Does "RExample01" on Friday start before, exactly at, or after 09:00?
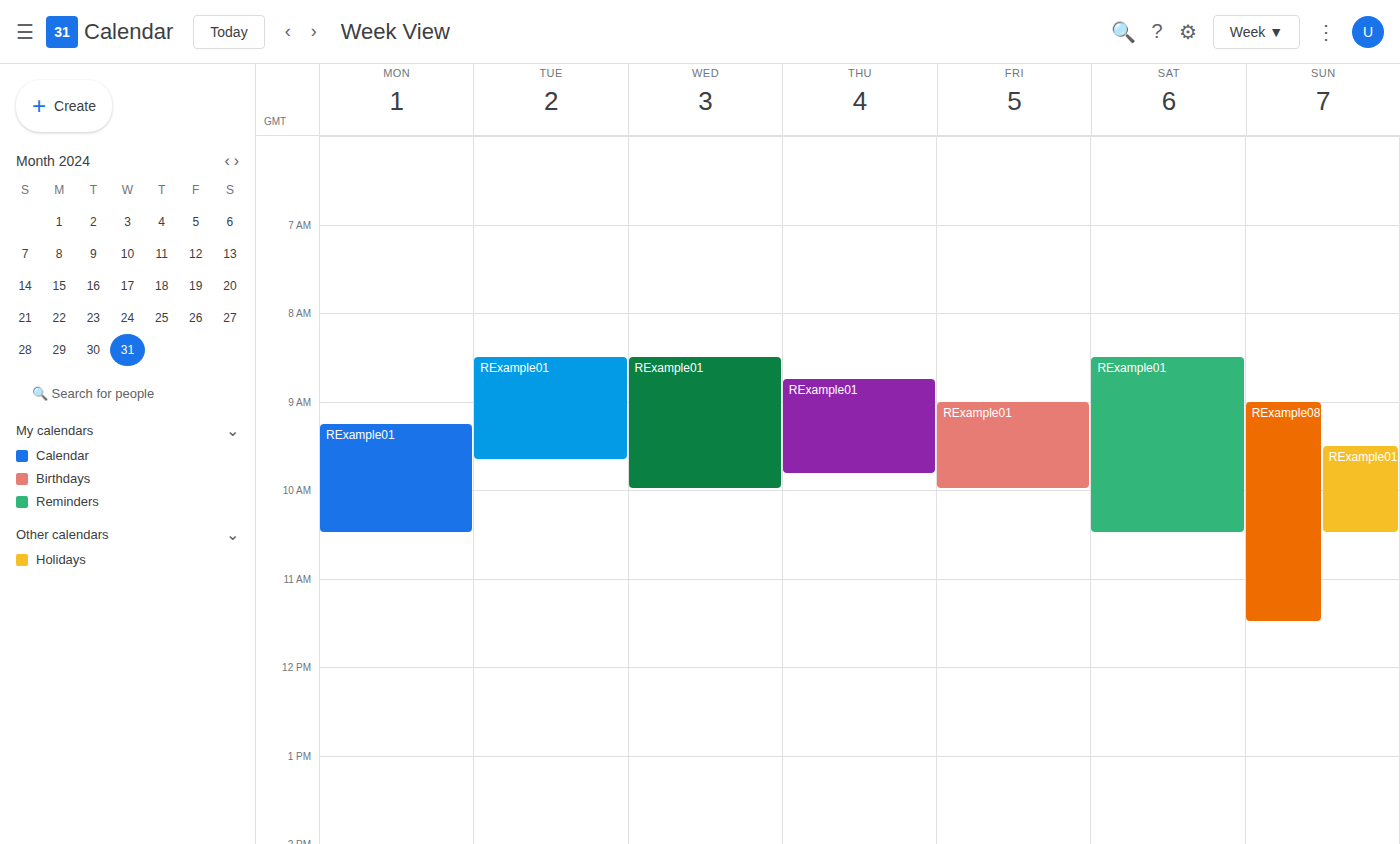
09:00 -- exactly at 09:00, on the 09:00 line.